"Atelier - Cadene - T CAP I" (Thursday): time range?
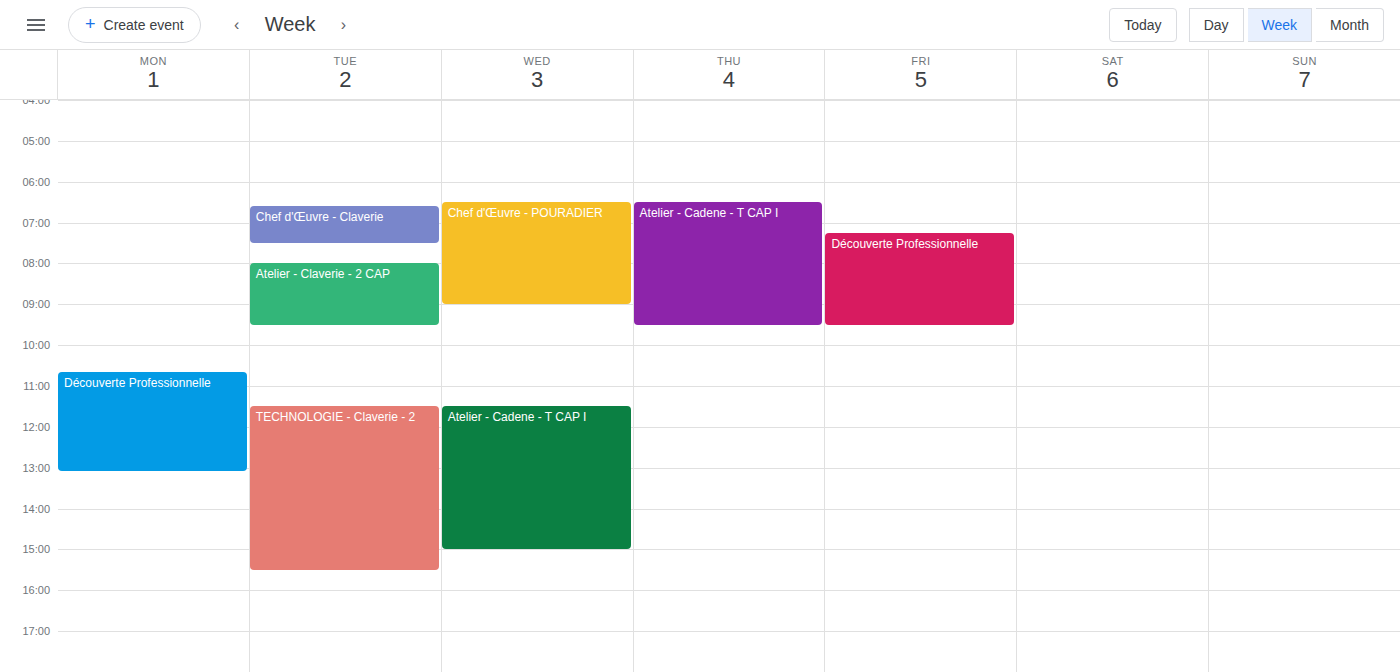
6:30 AM to 9:30 AM